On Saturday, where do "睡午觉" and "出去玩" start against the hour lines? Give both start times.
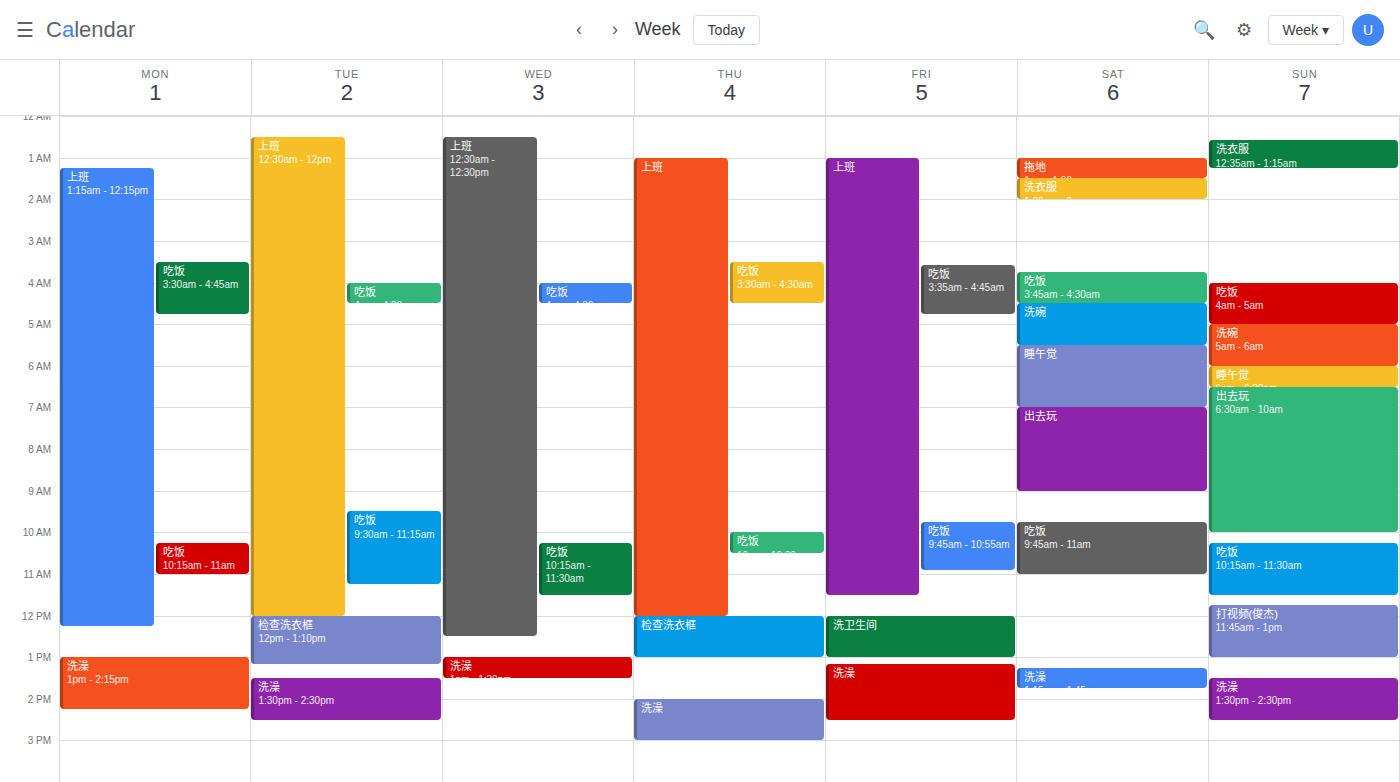
"睡午觉": 5:30 AM, halfway between the 5 AM and 6 AM lines. "出去玩": 7:00 AM, exactly on the 7 AM line.